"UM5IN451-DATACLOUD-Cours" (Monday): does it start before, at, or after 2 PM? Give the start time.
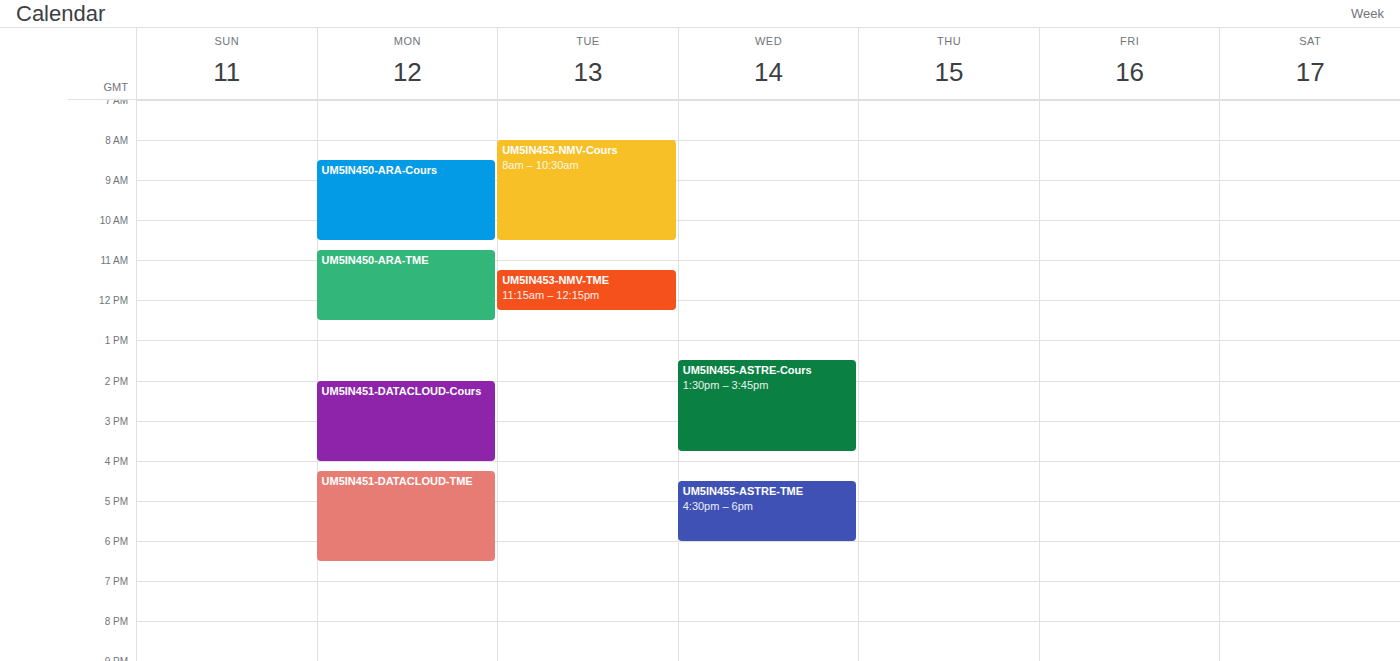
2:00 PM -- exactly at 2 PM, on the 2 PM line.